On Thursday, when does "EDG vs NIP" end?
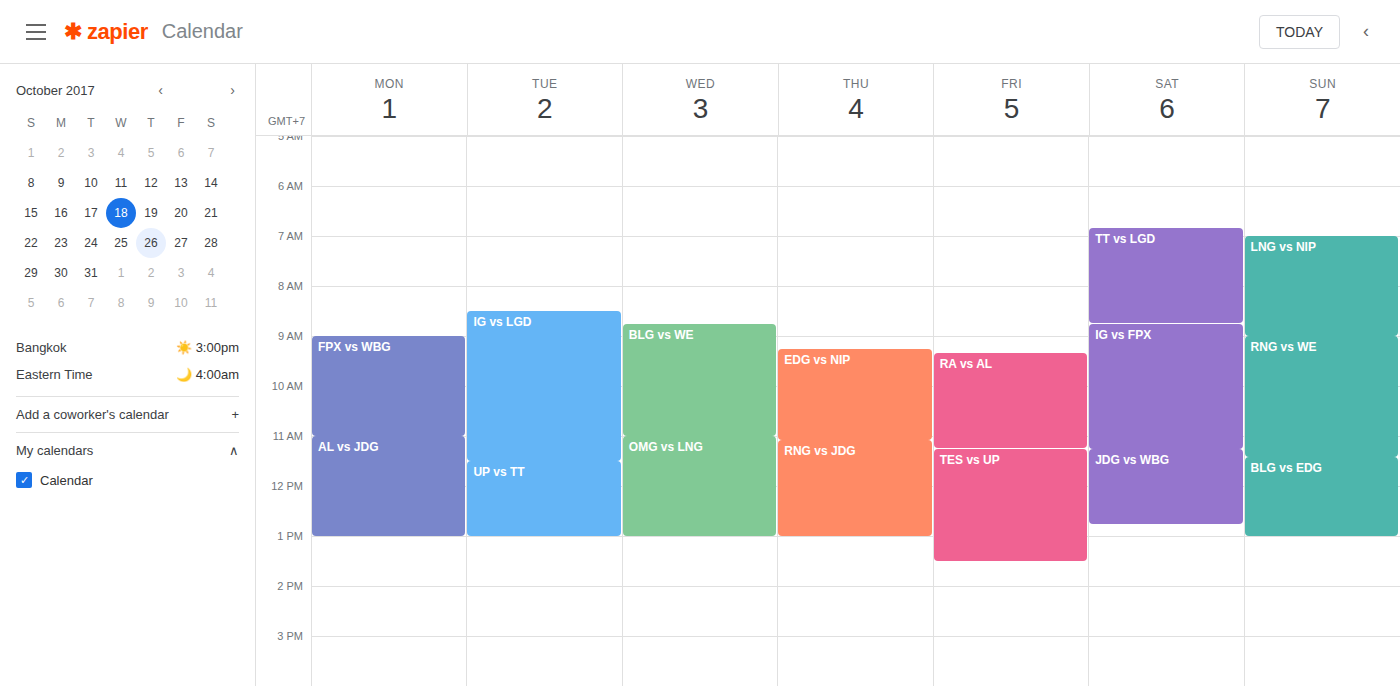
11:05 AM